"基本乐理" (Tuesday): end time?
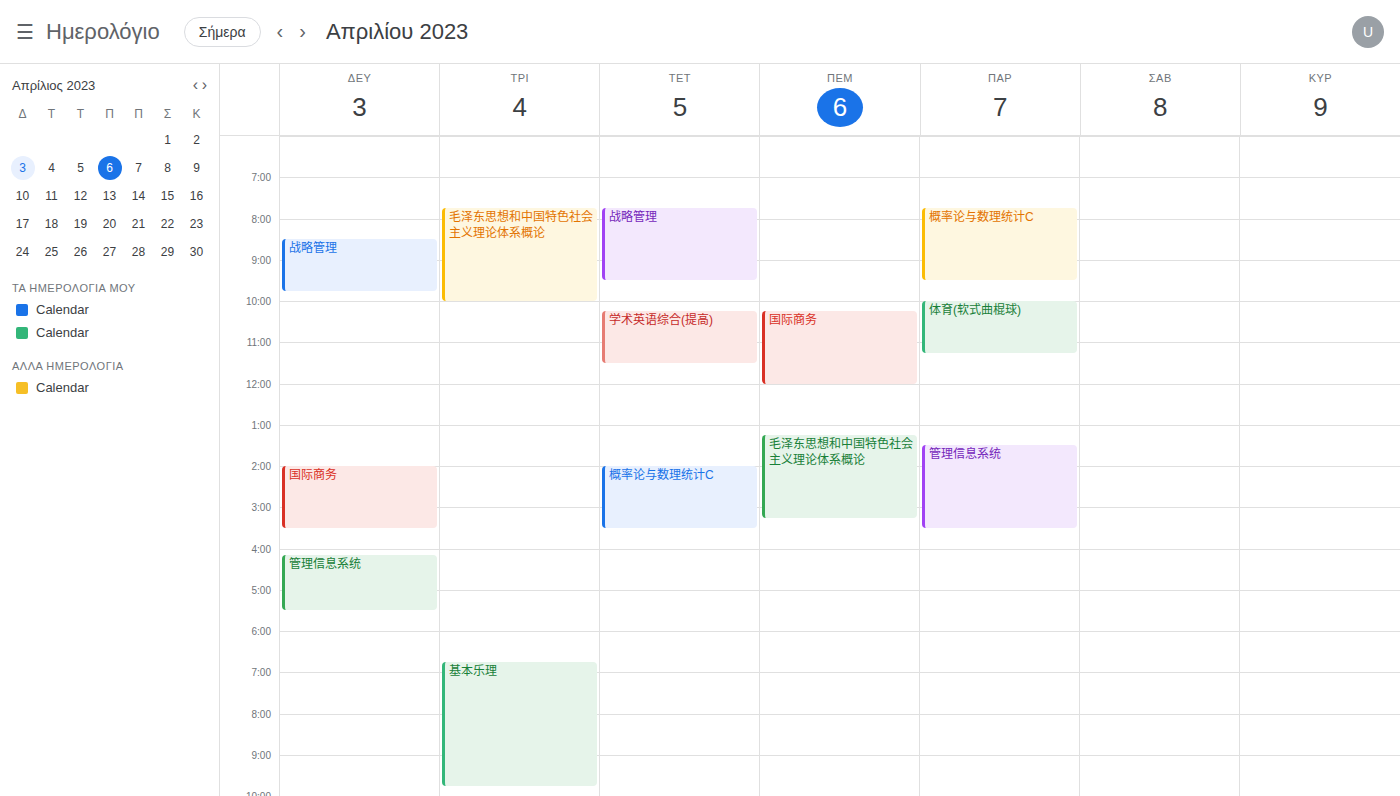
21:45